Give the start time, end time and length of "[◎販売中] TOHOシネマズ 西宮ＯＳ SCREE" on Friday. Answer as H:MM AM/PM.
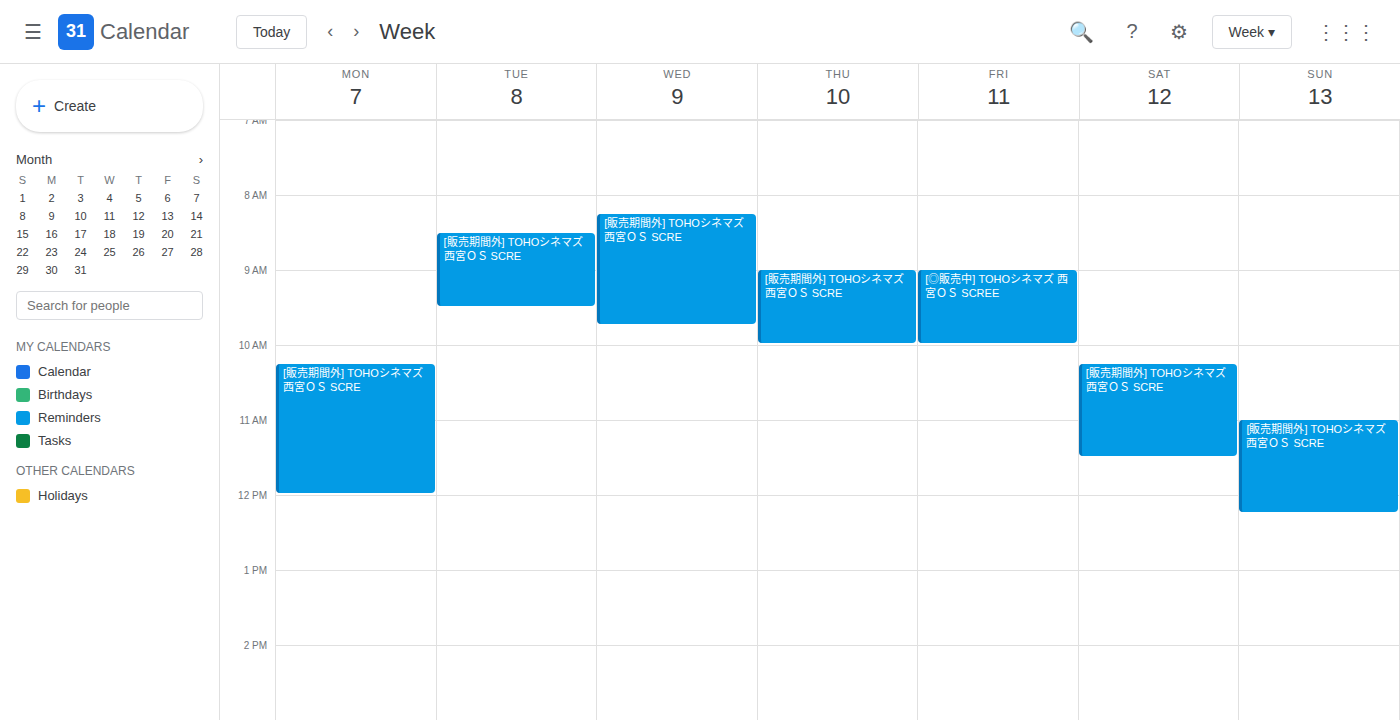
9:00 AM to 10:00 AM, 1 hour